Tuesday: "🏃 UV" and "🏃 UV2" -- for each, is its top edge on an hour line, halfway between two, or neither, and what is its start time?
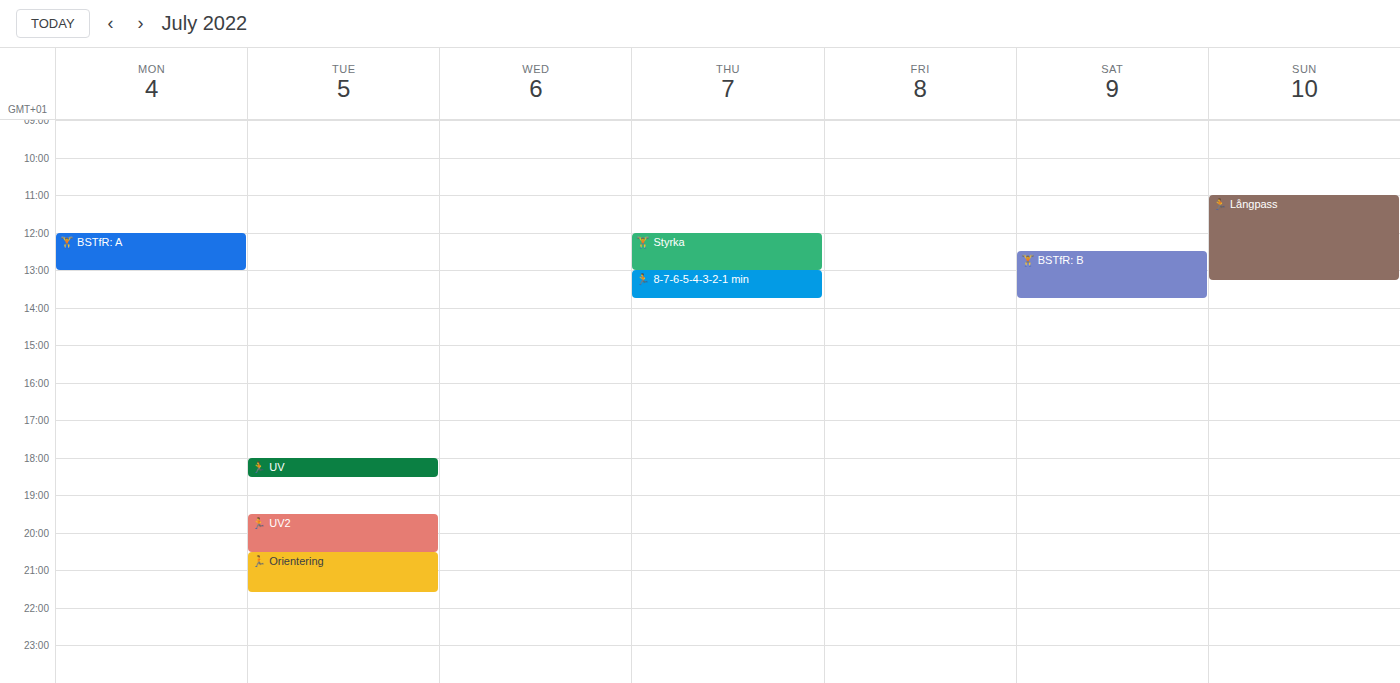
"🏃 UV": 6:00 PM, exactly on the 6 PM line. "🏃 UV2": 7:30 PM, halfway between the 7 PM and 8 PM lines.